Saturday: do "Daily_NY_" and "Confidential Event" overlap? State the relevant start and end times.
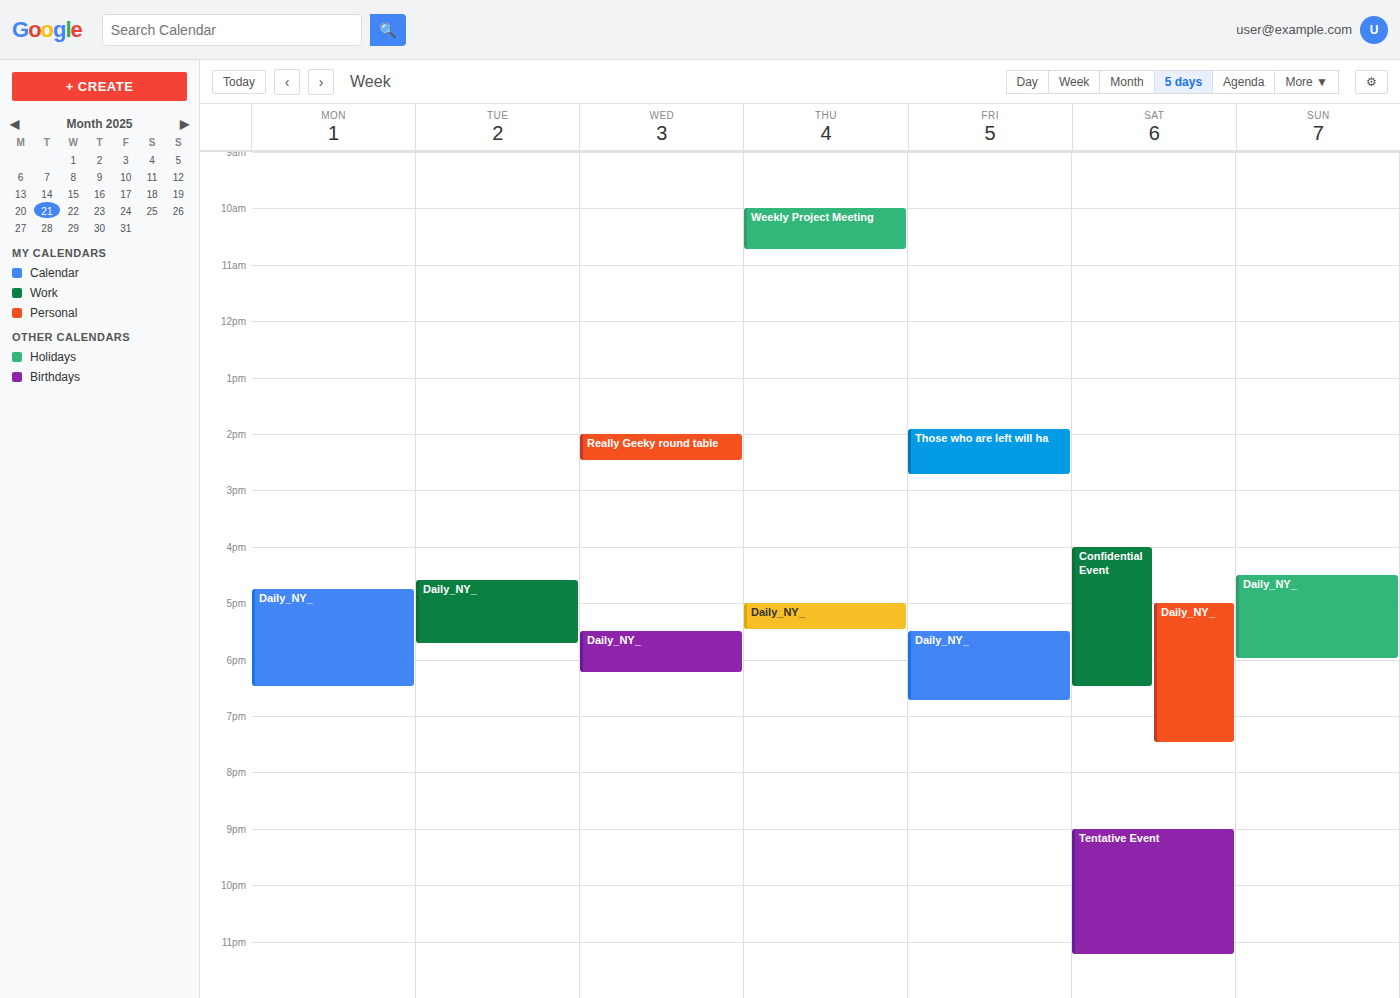
"Daily_NY_" starts at 5:00 PM, before "Confidential Event" ends at 6:30 PM -- they overlap.